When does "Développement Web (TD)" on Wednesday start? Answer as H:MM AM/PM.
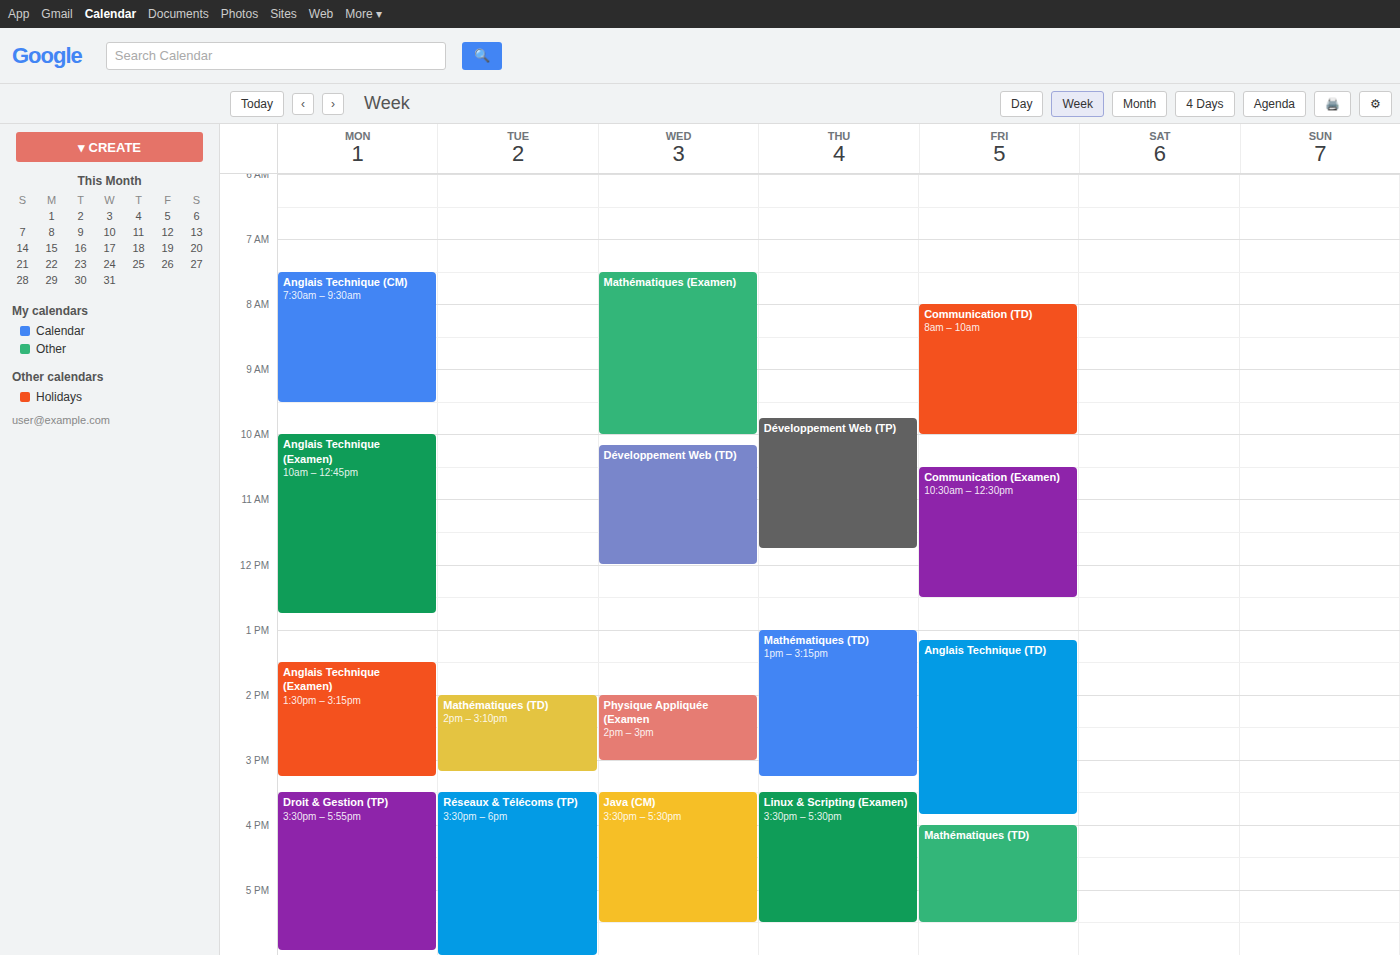
10:10 AM